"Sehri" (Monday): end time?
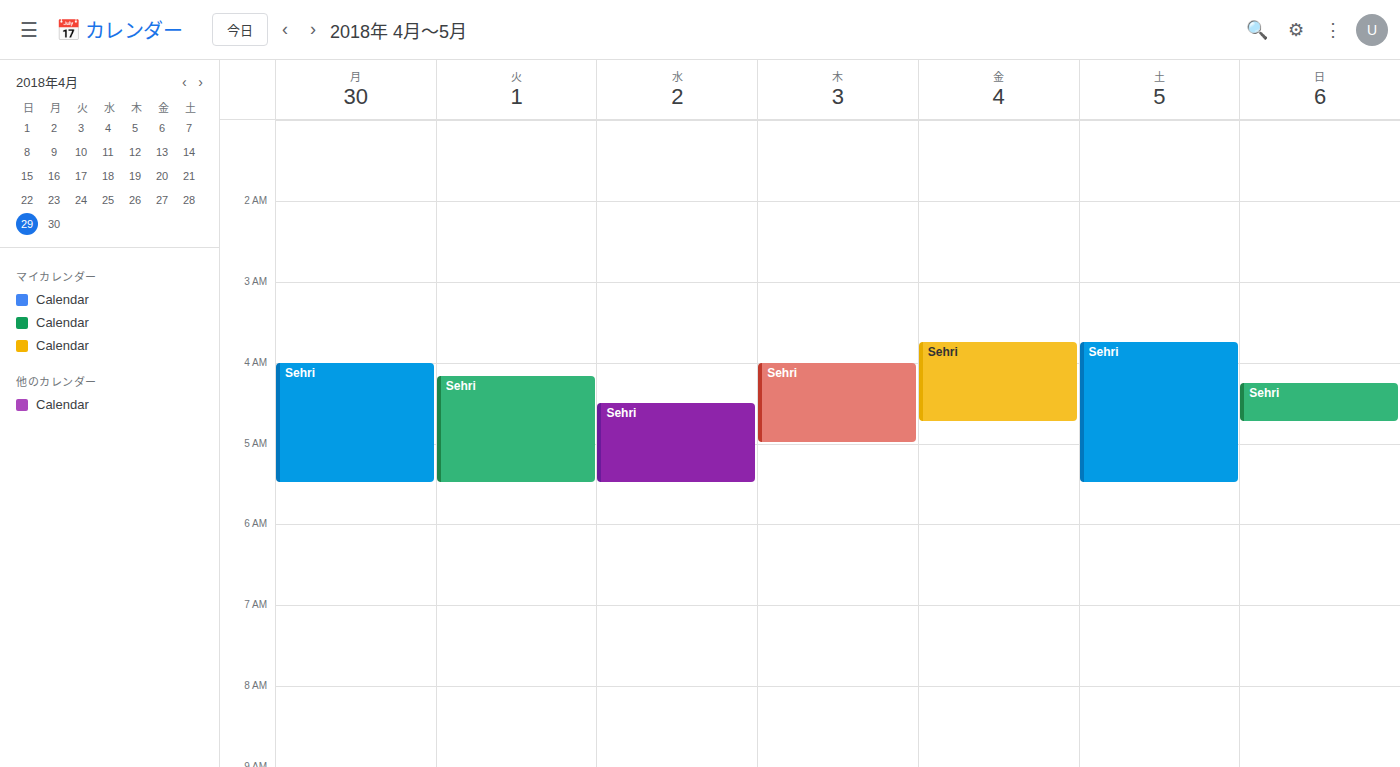
5:30 AM